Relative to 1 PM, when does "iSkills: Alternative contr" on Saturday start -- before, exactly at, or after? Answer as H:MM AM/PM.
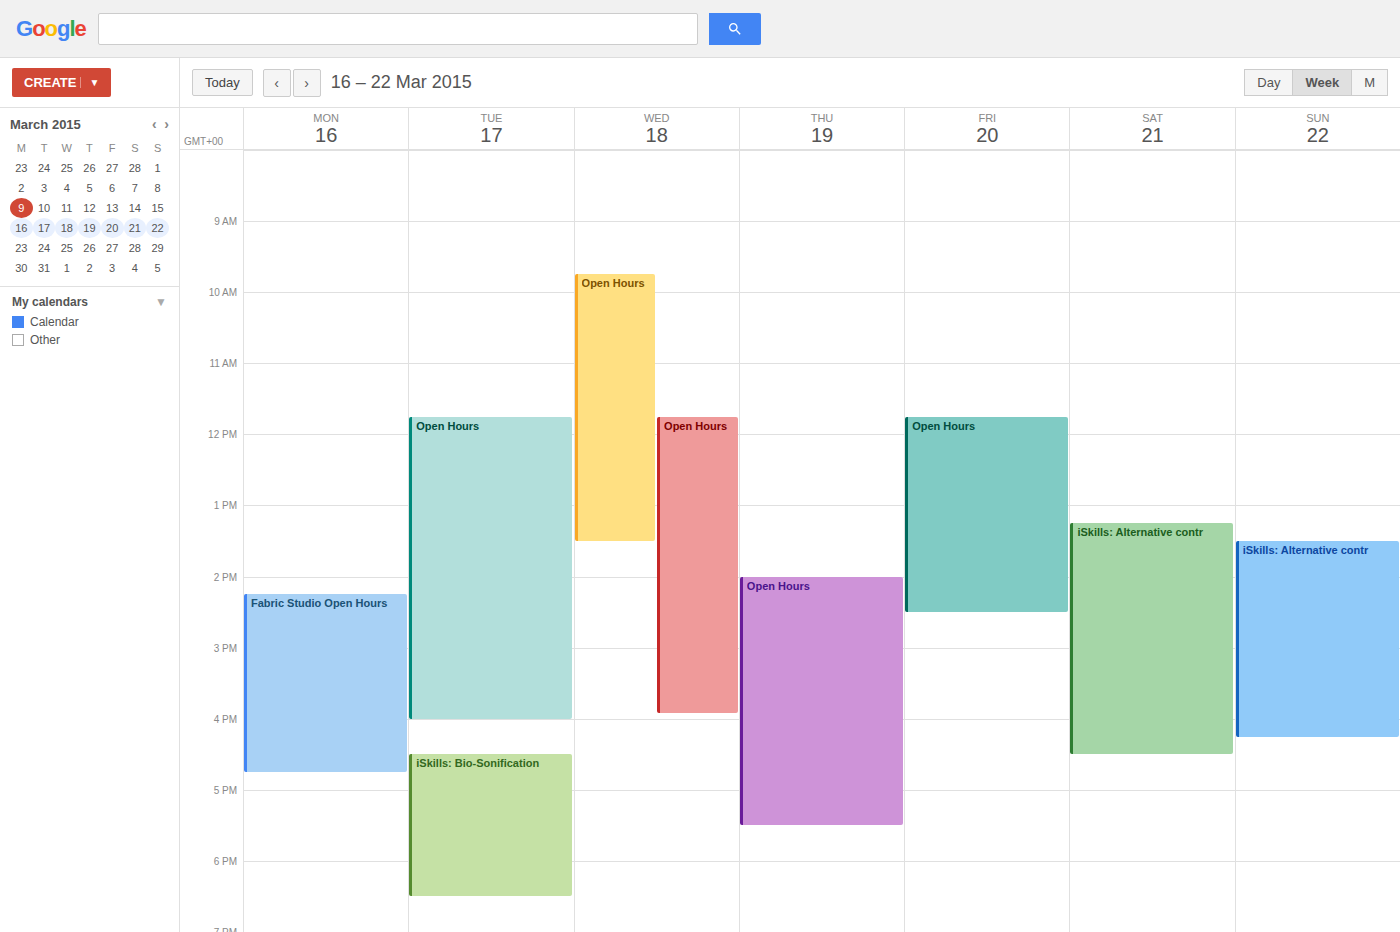
1:15 PM -- after 1 PM, 15 minutes below the 1 PM line.